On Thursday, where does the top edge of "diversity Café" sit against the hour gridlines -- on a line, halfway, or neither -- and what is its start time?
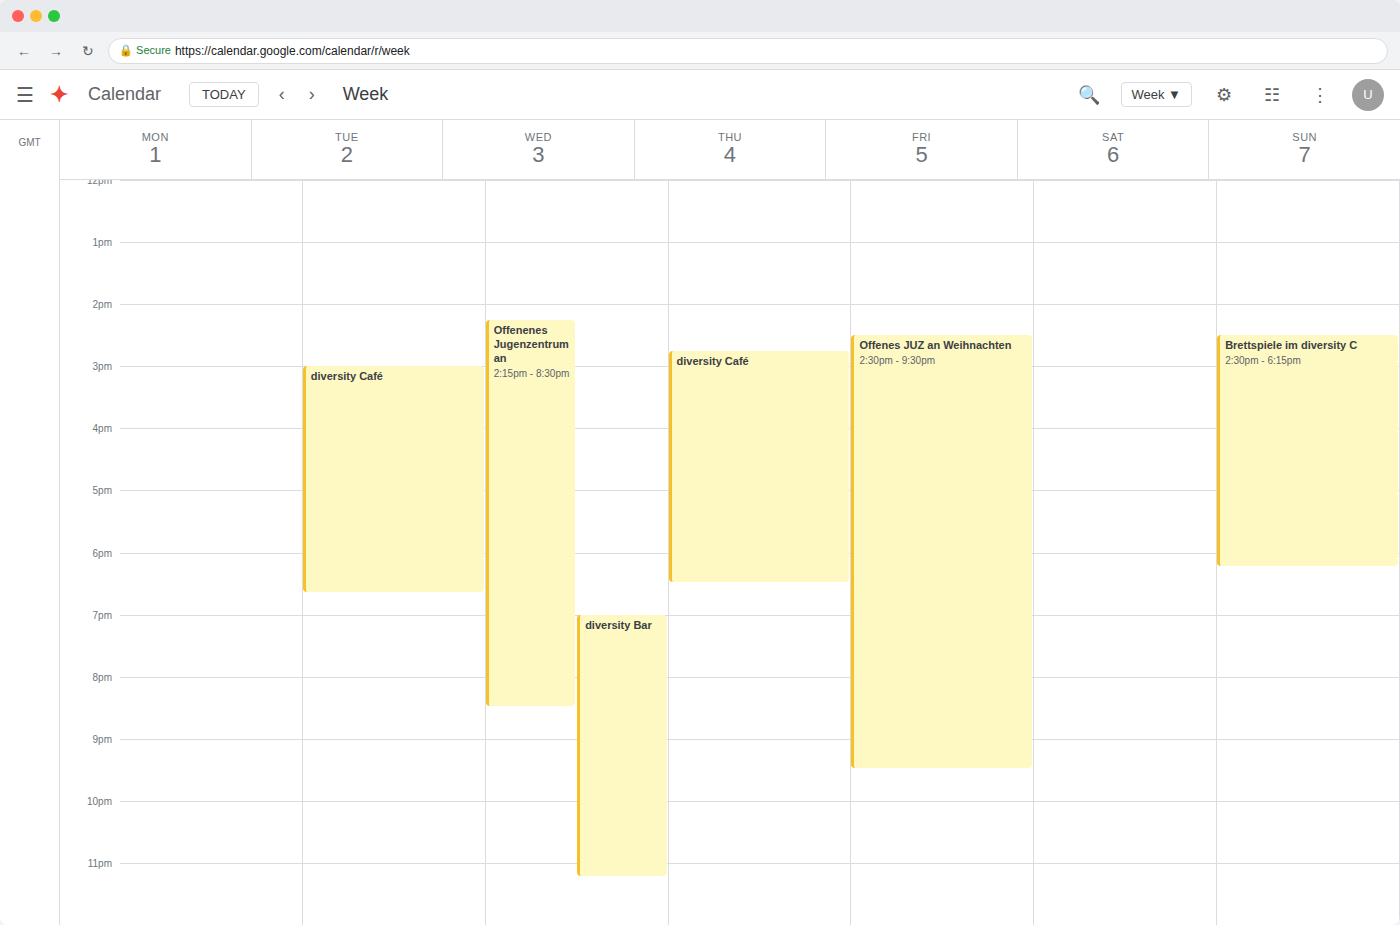
2:45 PM -- neither: three quarters of the way from the 2 PM line to the 3 PM line.